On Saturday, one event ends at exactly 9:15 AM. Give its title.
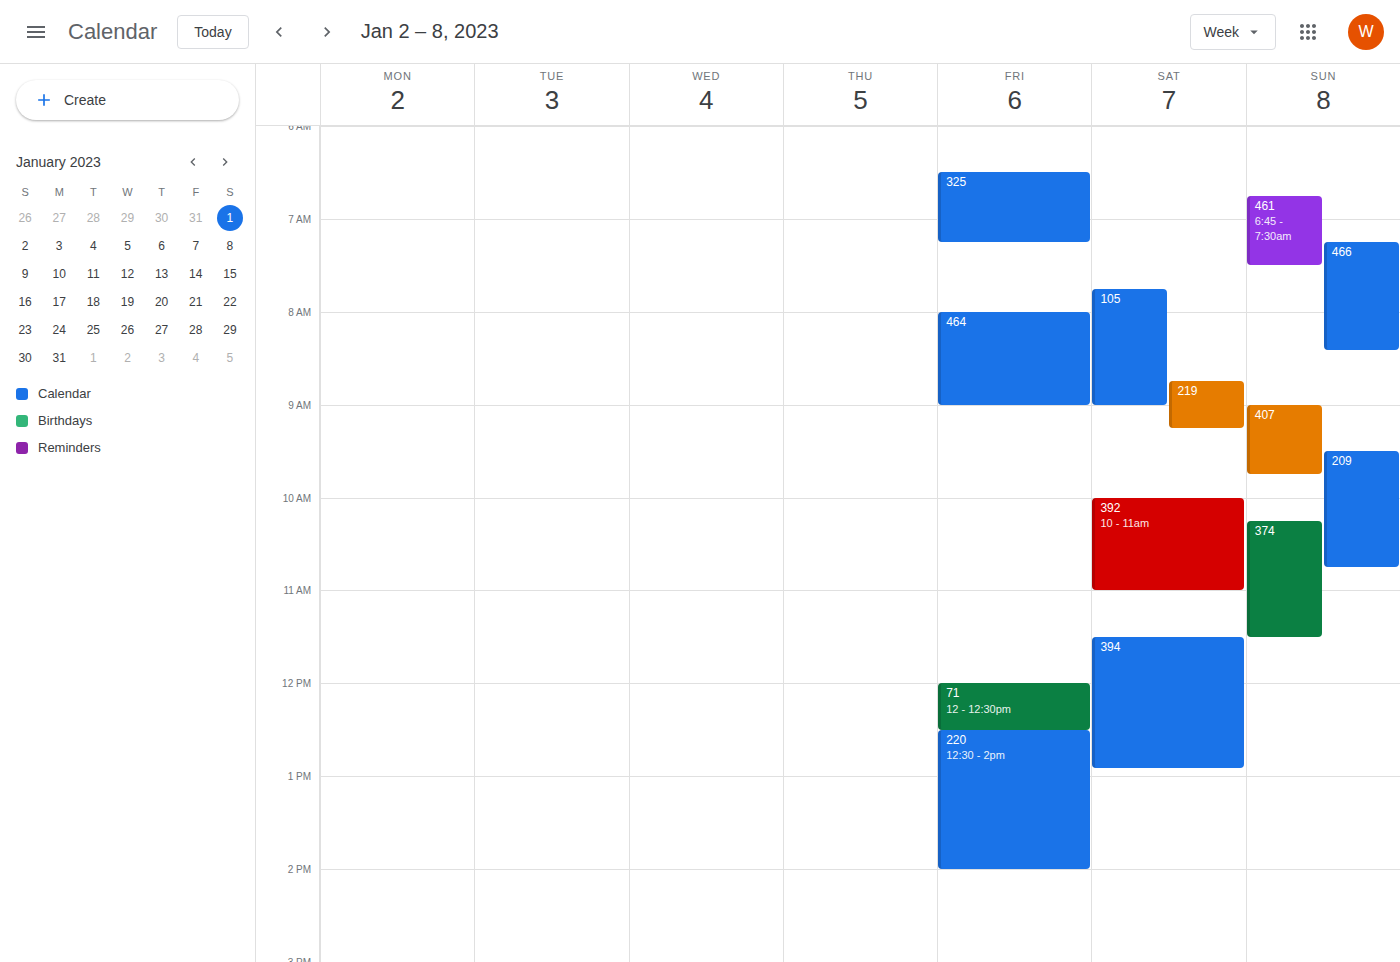
"219"